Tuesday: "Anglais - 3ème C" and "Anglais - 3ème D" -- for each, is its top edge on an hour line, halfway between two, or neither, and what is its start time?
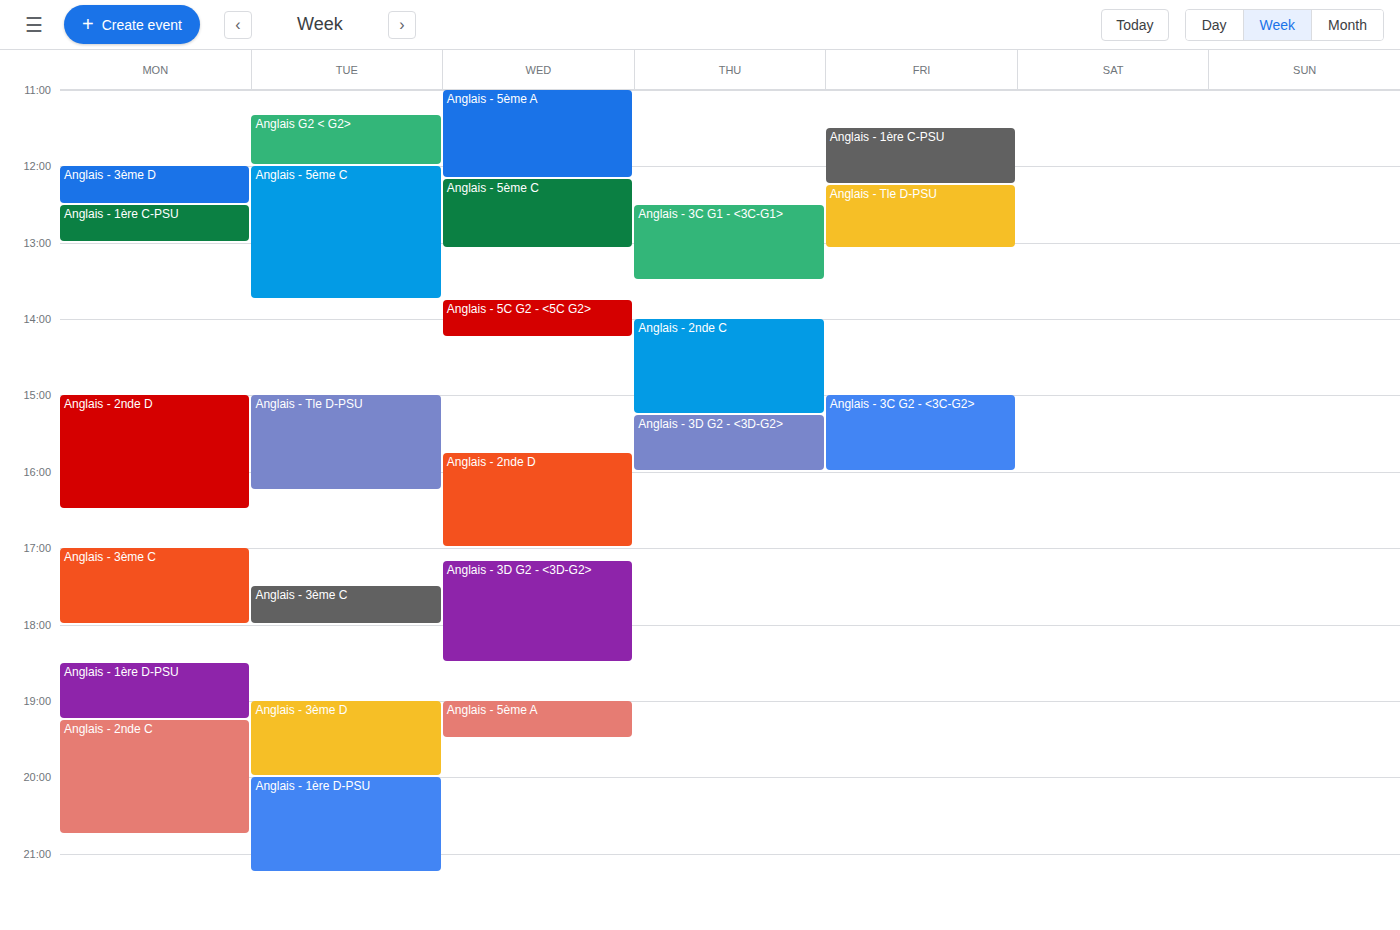
"Anglais - 3ème C": 5:30 PM, halfway between the 5 PM and 6 PM lines. "Anglais - 3ème D": 7:00 PM, exactly on the 7 PM line.